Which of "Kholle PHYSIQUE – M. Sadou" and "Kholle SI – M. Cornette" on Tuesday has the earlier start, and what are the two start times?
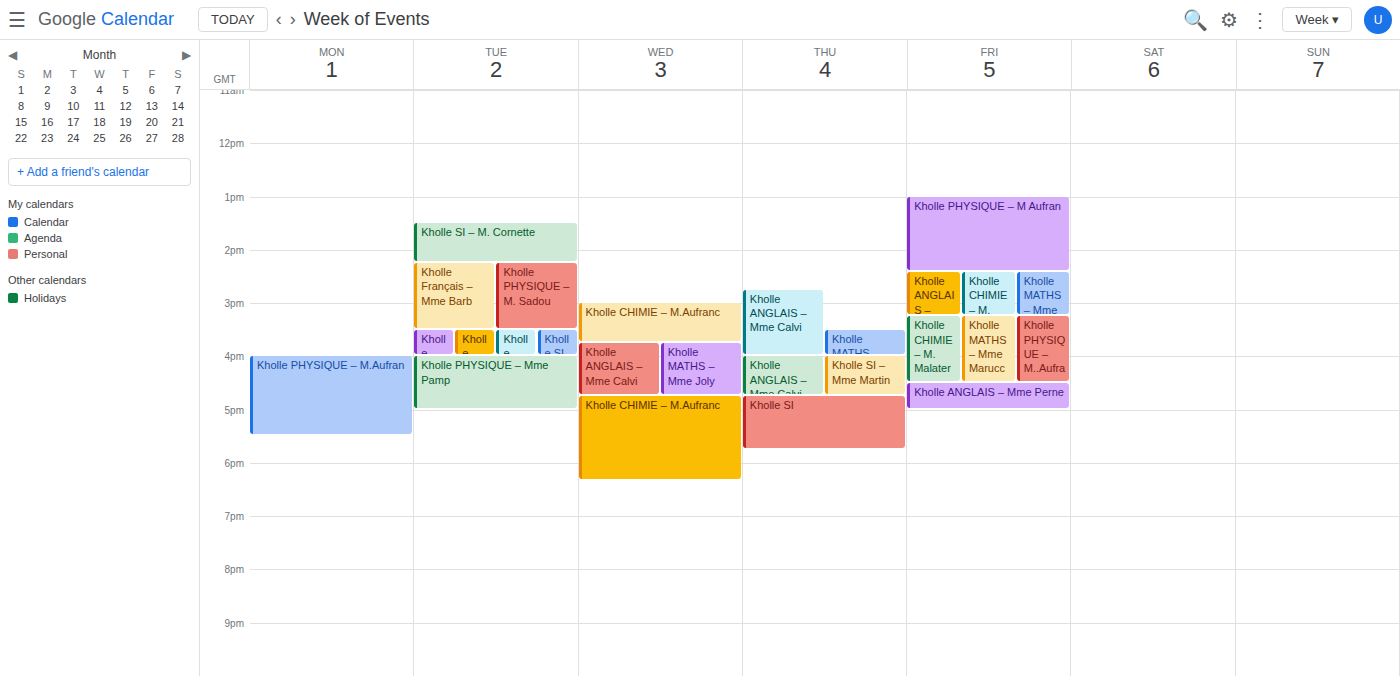
"Kholle SI – M. Cornette" 1:30 PM; "Kholle PHYSIQUE – M. Sadou" 2:15 PM.